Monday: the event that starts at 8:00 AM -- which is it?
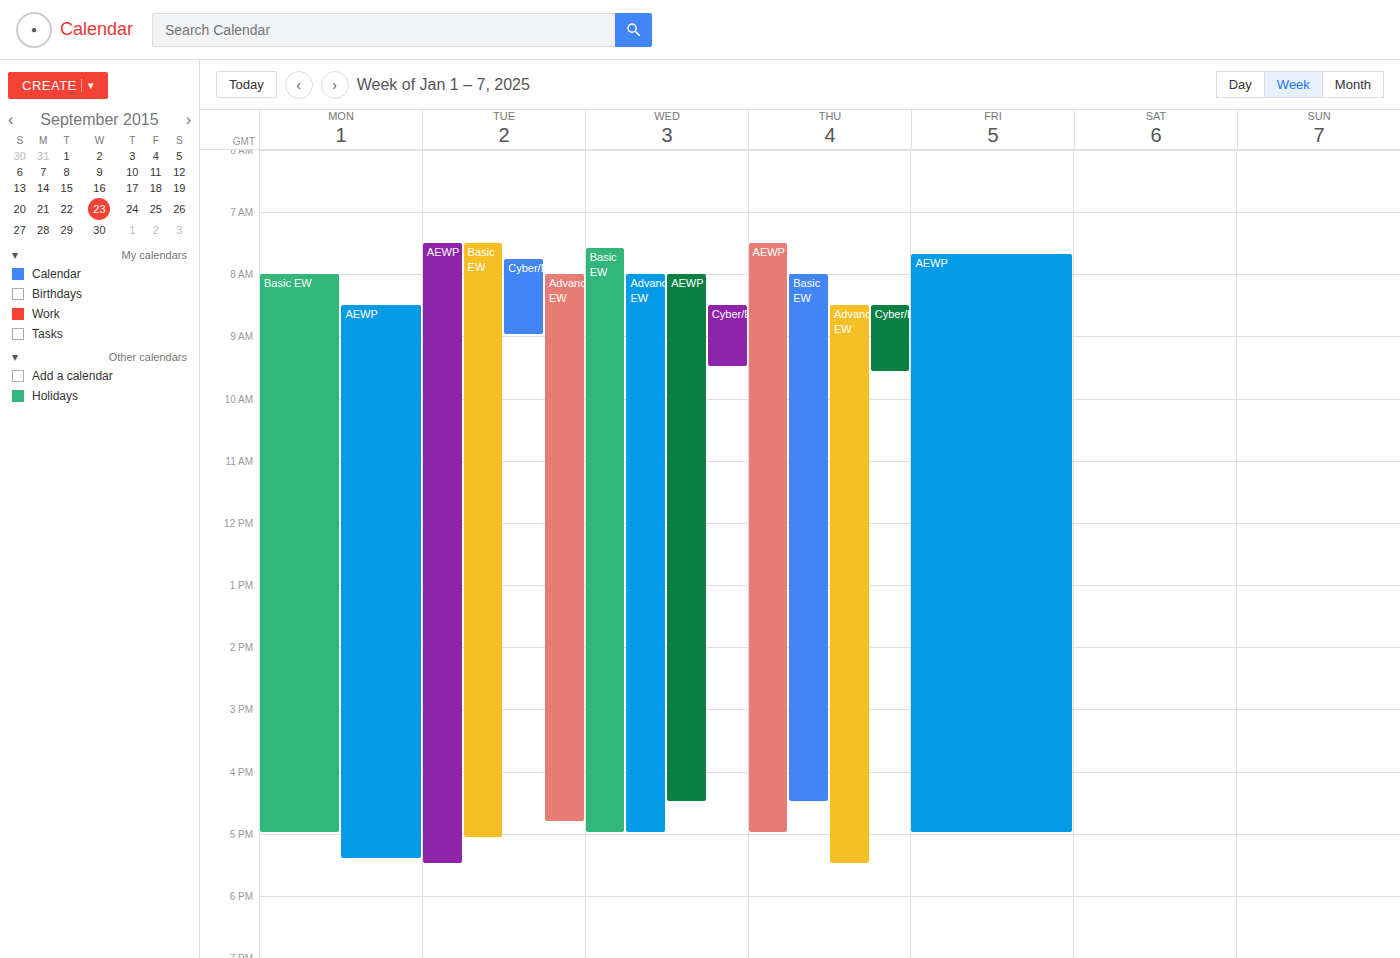
"Basic EW"